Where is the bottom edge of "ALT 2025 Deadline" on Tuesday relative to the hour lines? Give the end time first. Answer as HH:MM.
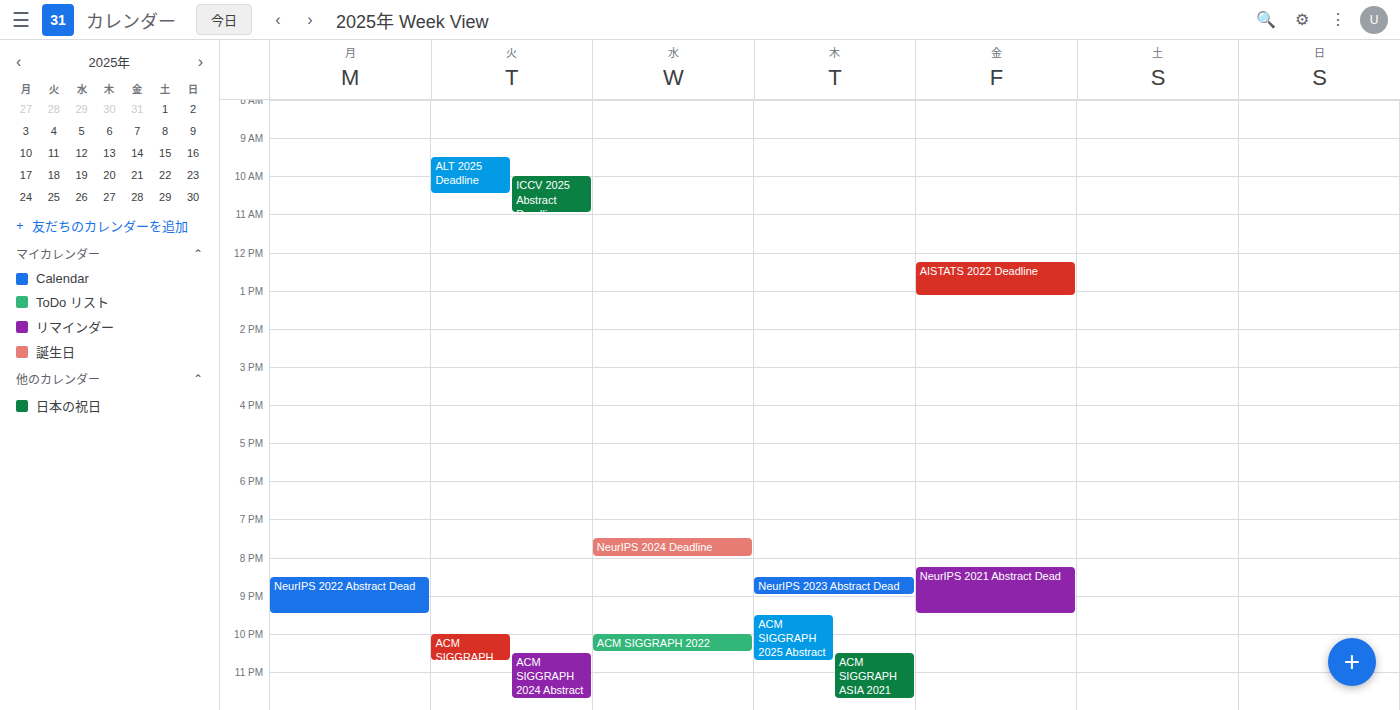
10:30 -- halfway between the 10:00 and 11:00 lines.